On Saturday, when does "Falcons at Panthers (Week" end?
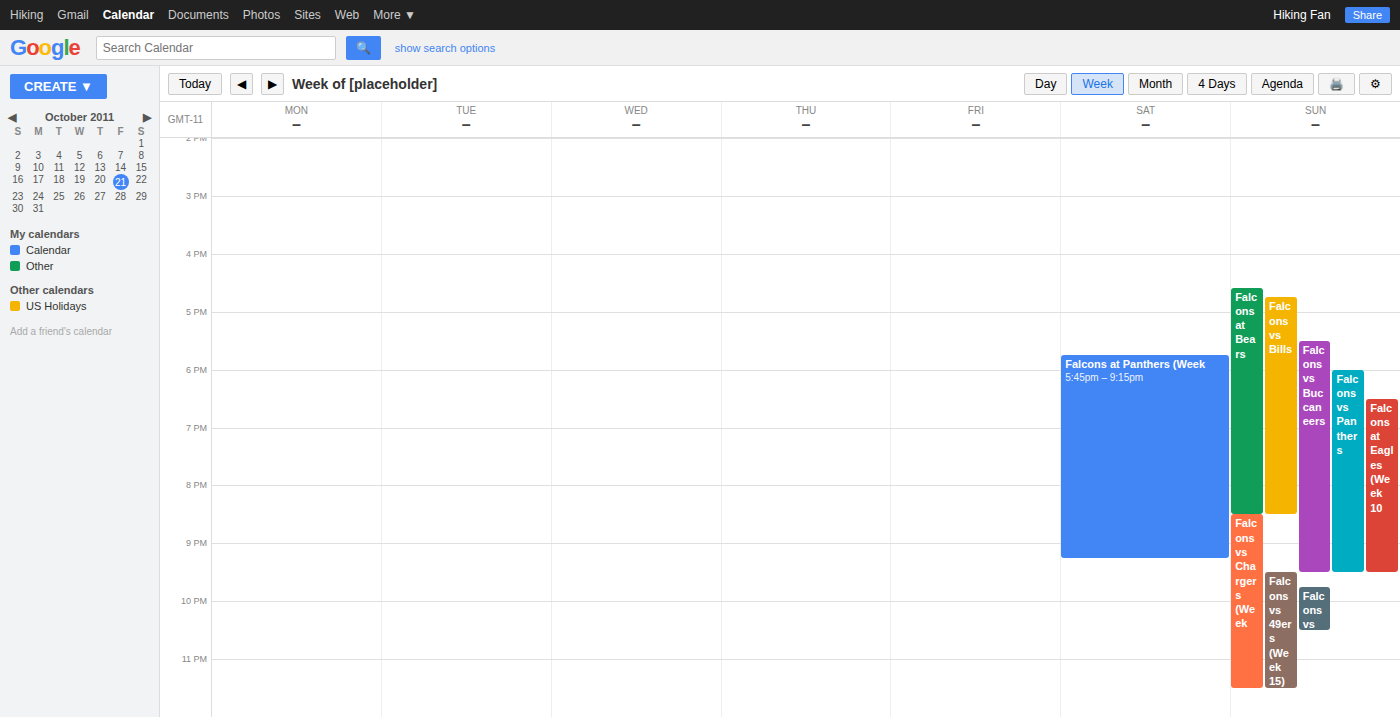
9:15 PM